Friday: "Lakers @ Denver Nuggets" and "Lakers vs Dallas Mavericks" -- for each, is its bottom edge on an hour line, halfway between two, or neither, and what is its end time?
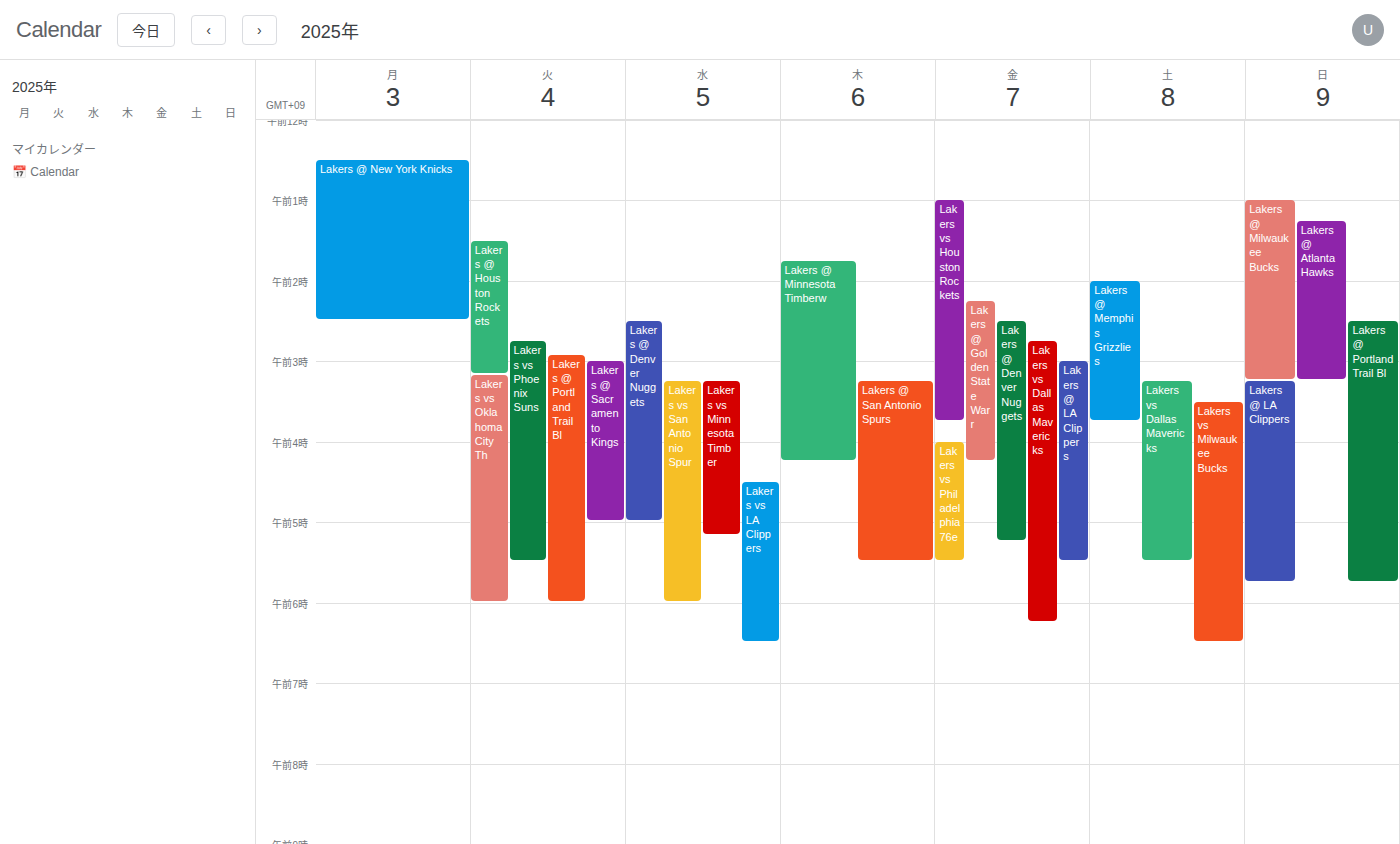
"Lakers @ Denver Nuggets": 05:15, neither: a quarter of the way from the 05:00 line to the 06:00 line. "Lakers vs Dallas Mavericks": 06:15, neither: a quarter of the way from the 06:00 line to the 07:00 line.